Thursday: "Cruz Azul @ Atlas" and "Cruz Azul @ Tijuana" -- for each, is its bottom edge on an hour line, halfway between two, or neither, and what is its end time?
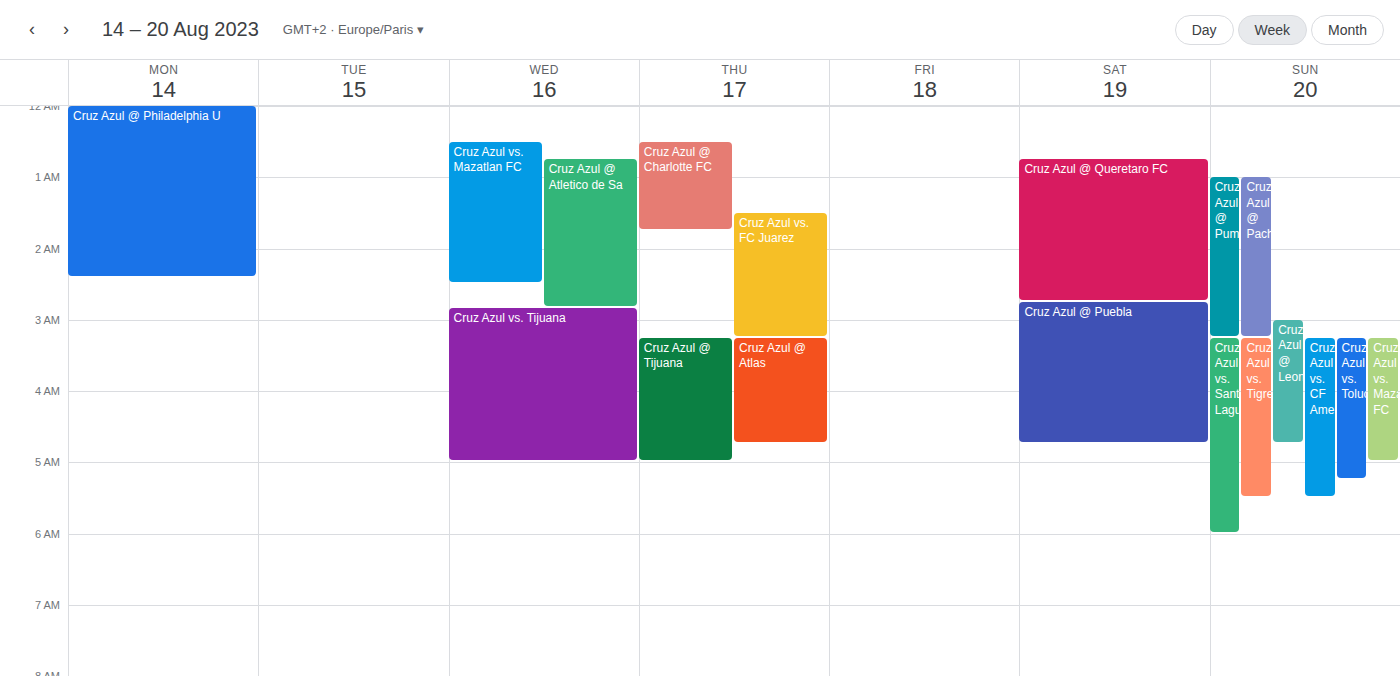
"Cruz Azul @ Atlas": 4:45 AM, neither: three quarters of the way from the 4 AM line to the 5 AM line. "Cruz Azul @ Tijuana": 5:00 AM, exactly on the 5 AM line.